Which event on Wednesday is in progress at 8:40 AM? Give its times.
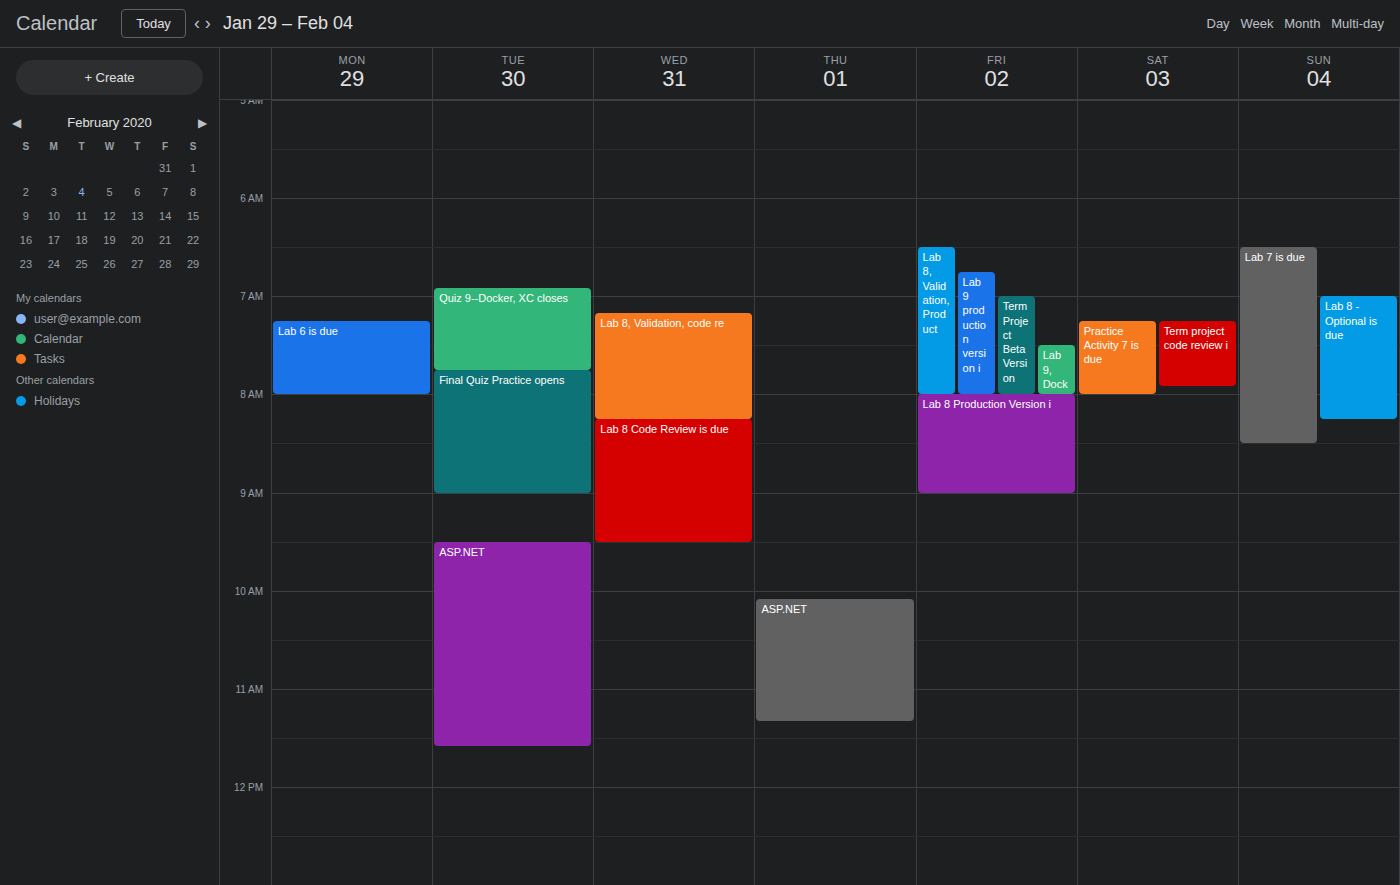
"Lab 8 Code Review is due", 8:15 AM to 9:30 AM